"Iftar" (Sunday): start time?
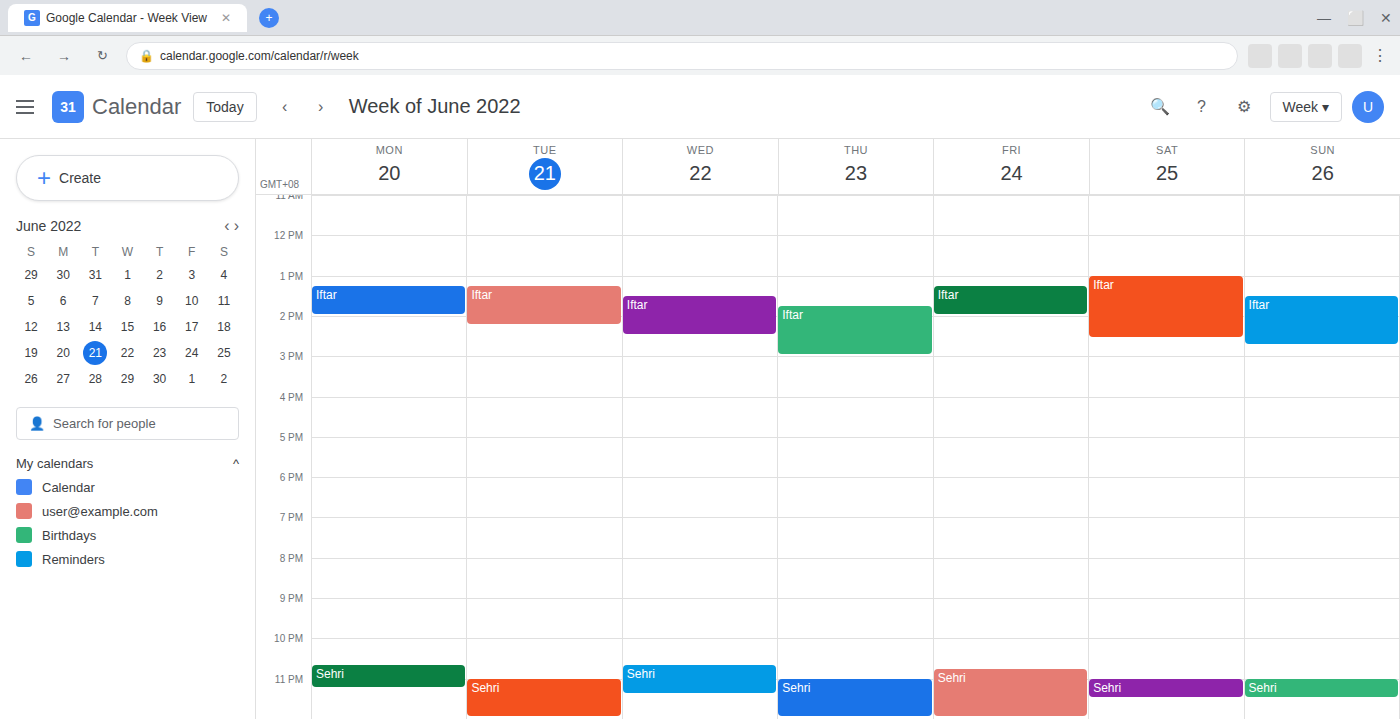
1:30 PM